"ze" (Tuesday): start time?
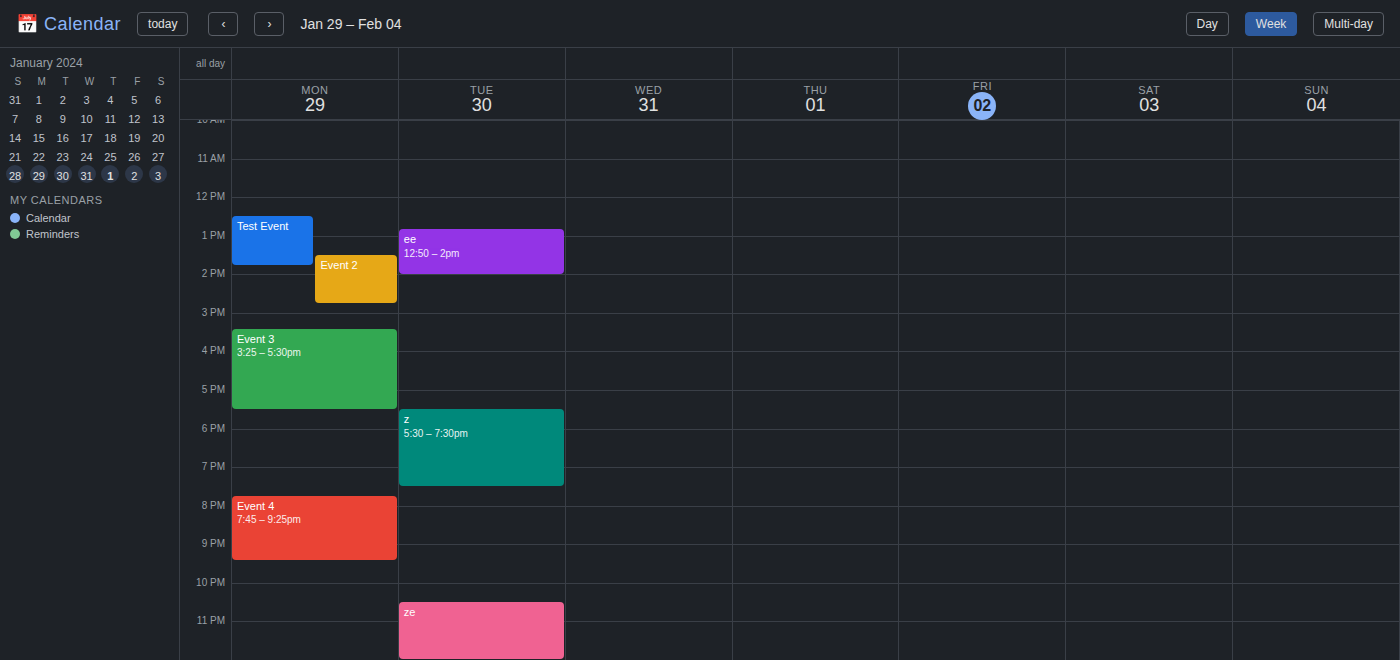
10:30 PM